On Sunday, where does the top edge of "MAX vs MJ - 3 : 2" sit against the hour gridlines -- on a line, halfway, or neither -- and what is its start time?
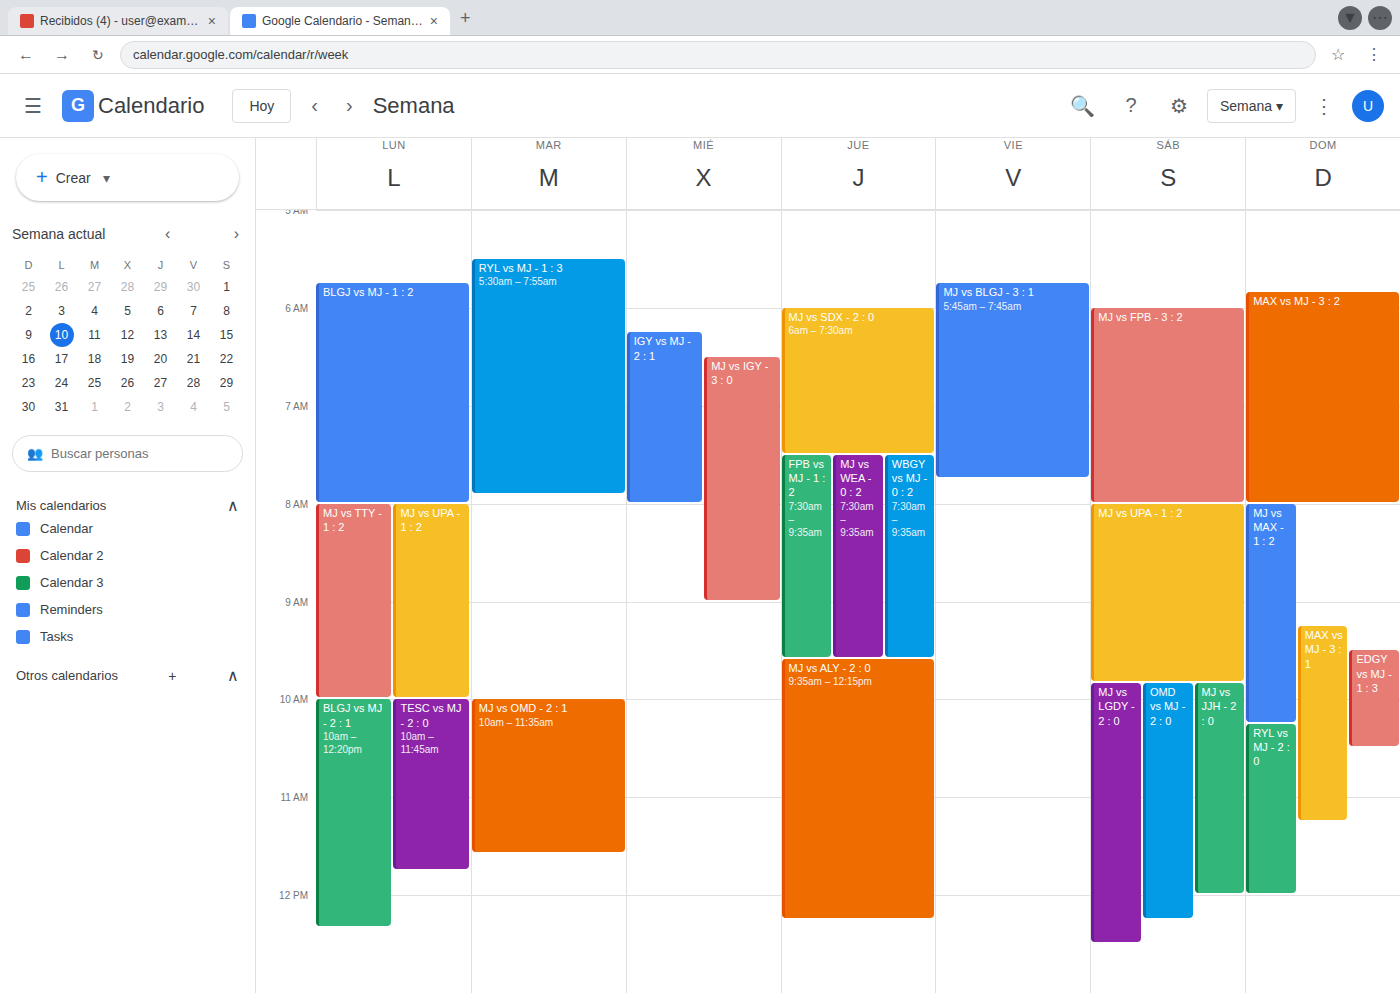
5:50 AM -- neither: 50 minutes below the 5 AM line and 10 minutes above the 6 AM line.